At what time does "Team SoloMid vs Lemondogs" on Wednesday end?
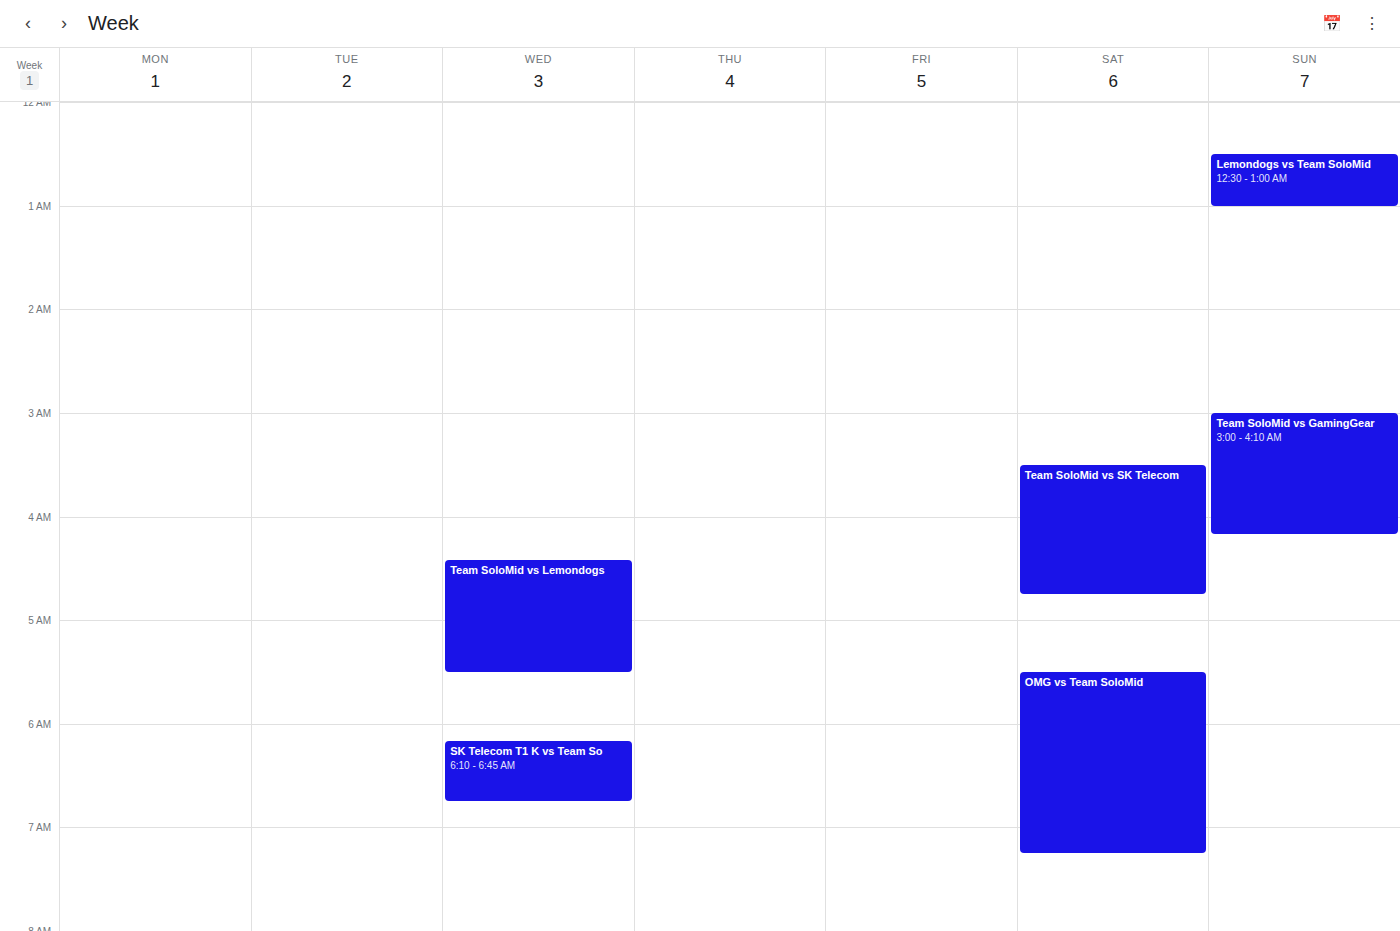
5:30 AM